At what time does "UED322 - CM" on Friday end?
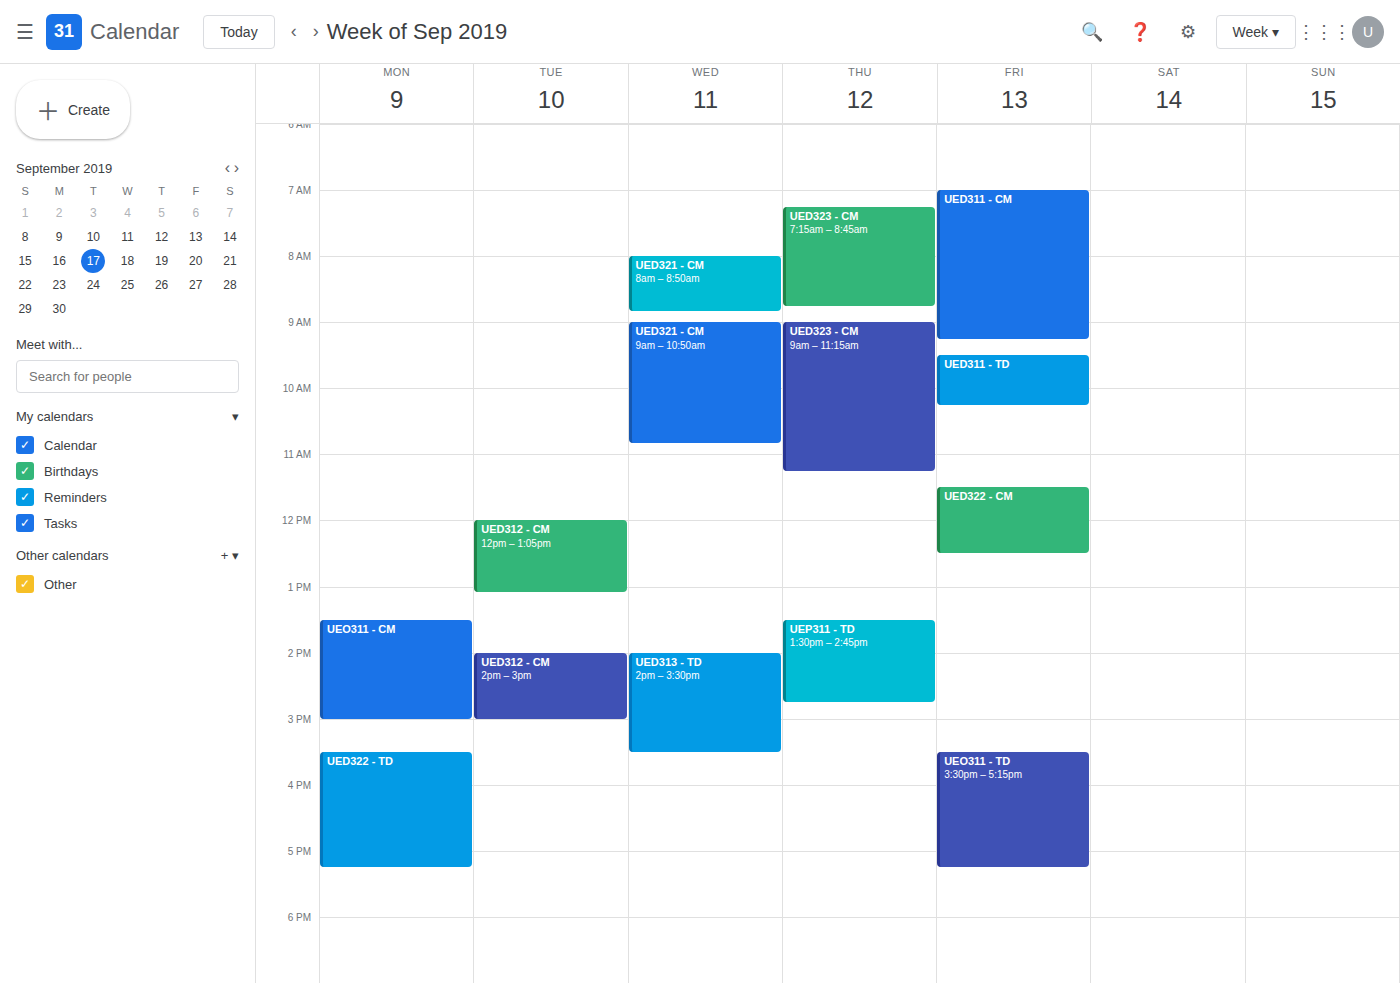
12:30 PM